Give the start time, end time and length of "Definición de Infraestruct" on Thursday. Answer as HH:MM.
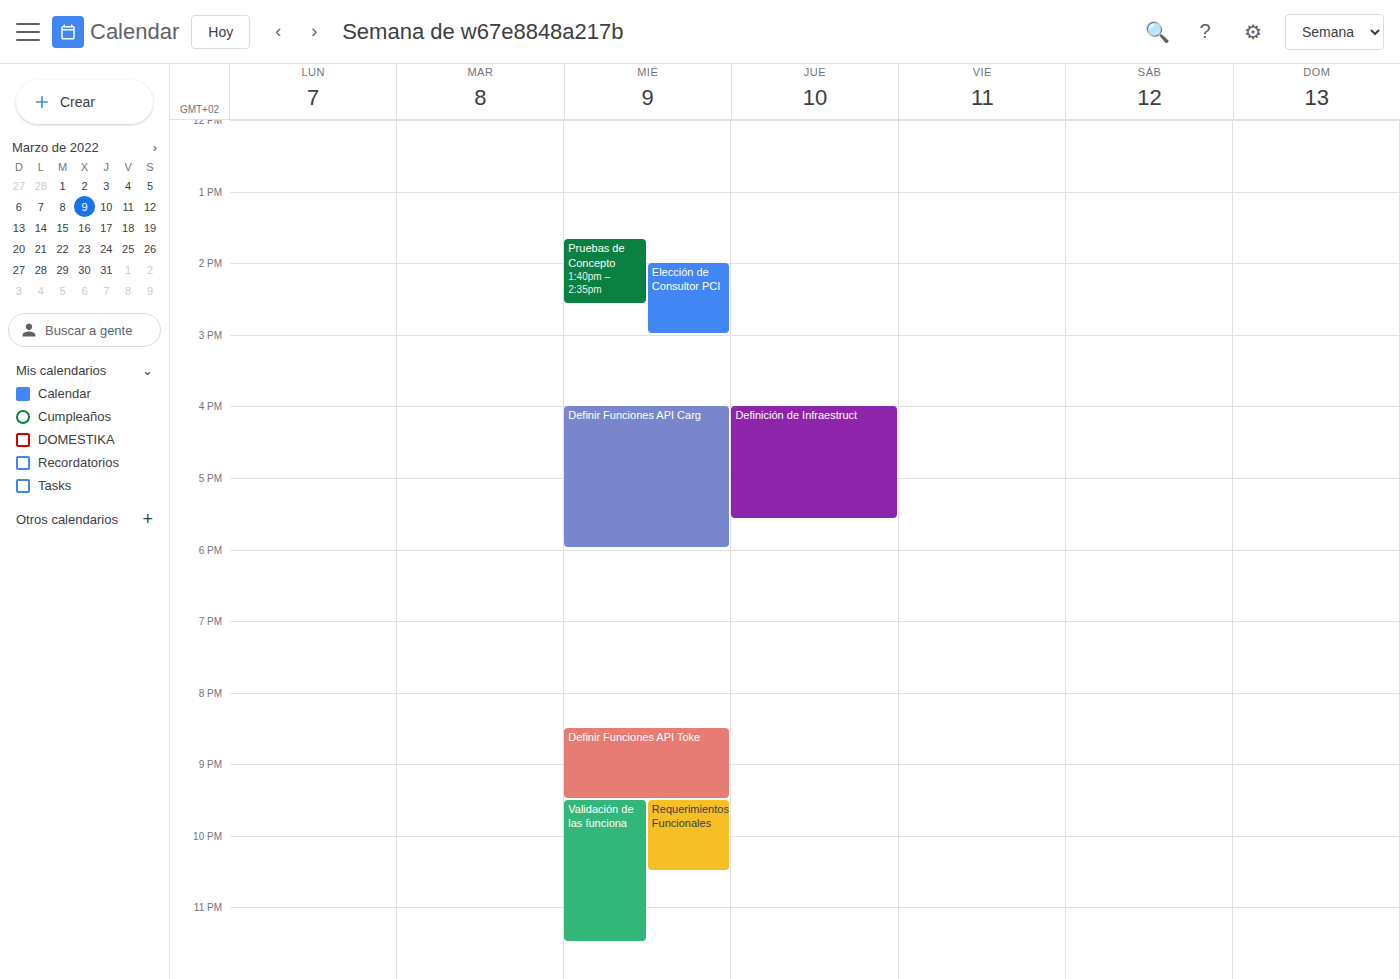
16:00 to 17:35, 1 hour 35 minutes